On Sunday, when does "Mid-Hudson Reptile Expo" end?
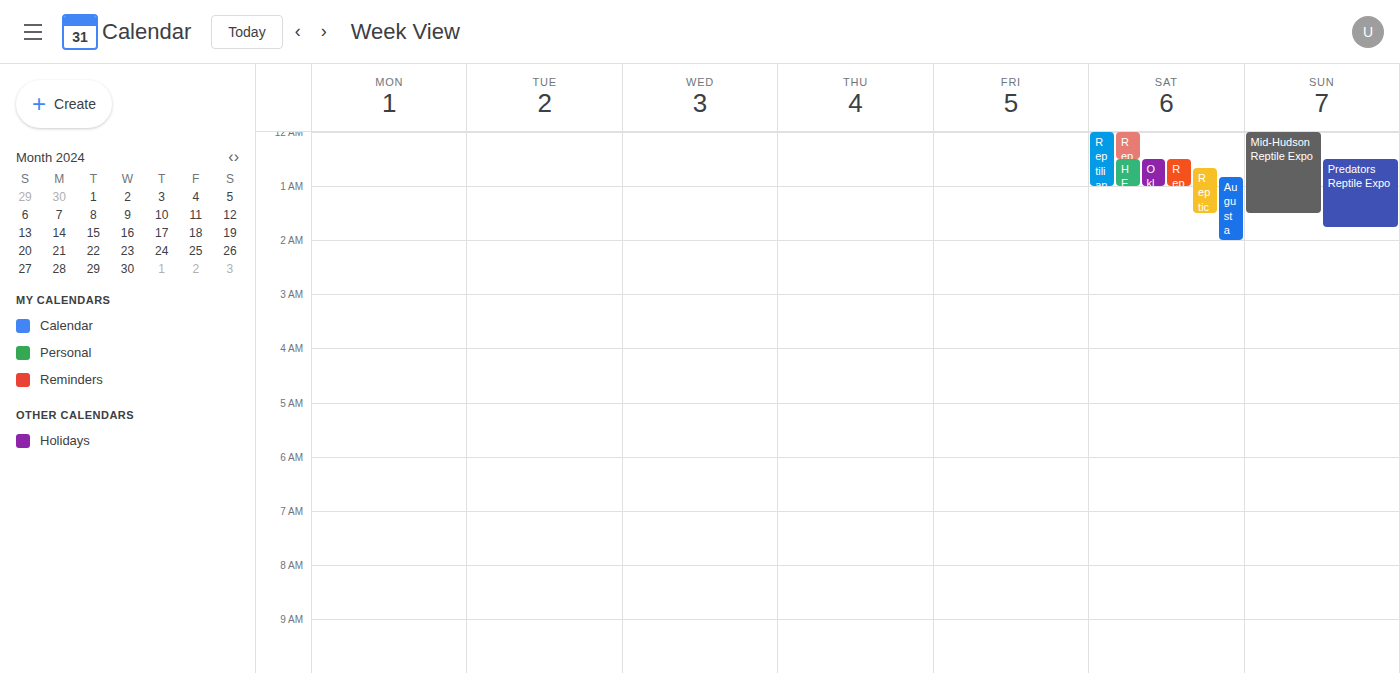
1:30 AM